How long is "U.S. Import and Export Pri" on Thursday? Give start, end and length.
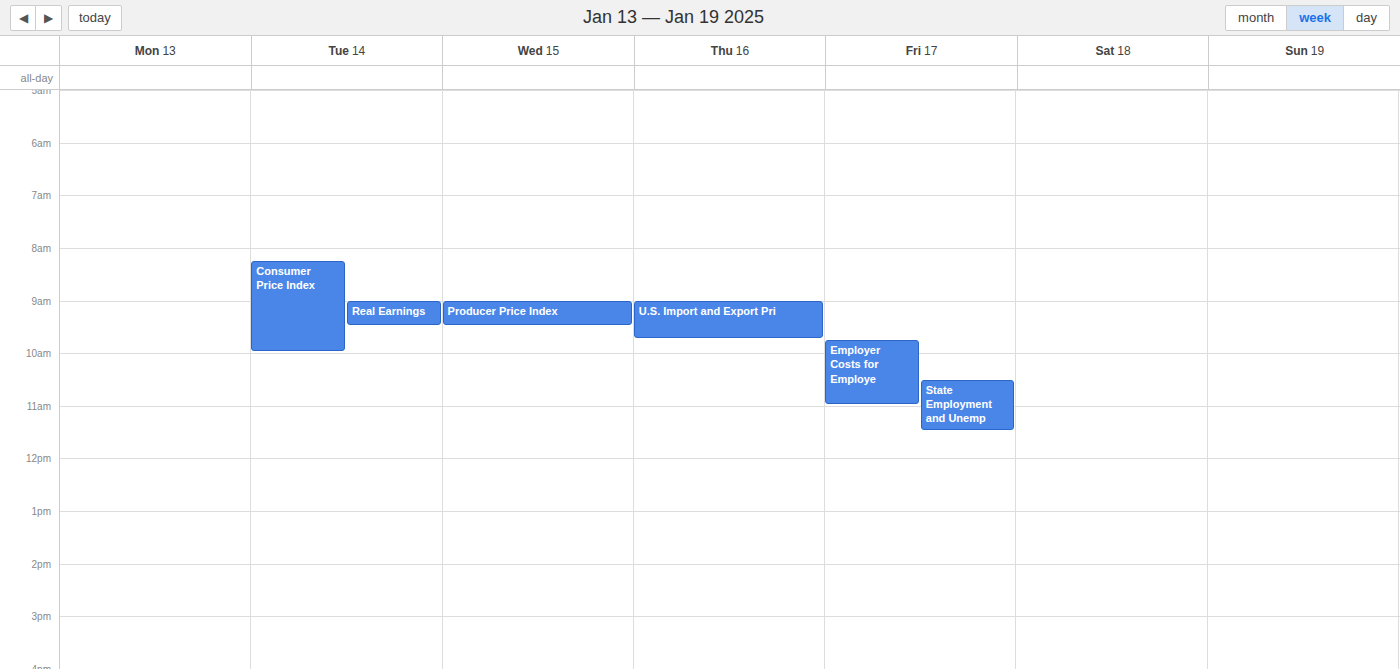
9:00 AM to 9:45 AM, 45 minutes